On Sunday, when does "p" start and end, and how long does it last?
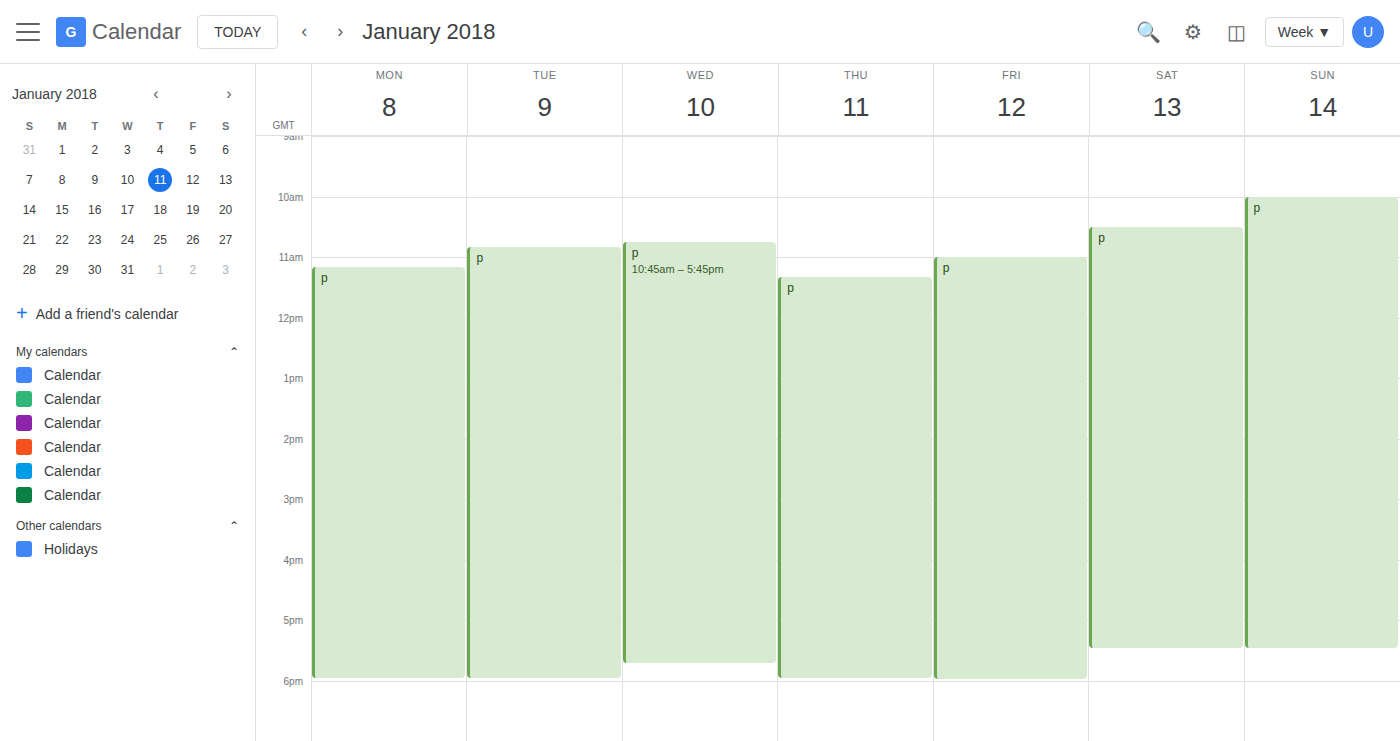
10:00 AM to 5:30 PM, 7 hours 30 minutes